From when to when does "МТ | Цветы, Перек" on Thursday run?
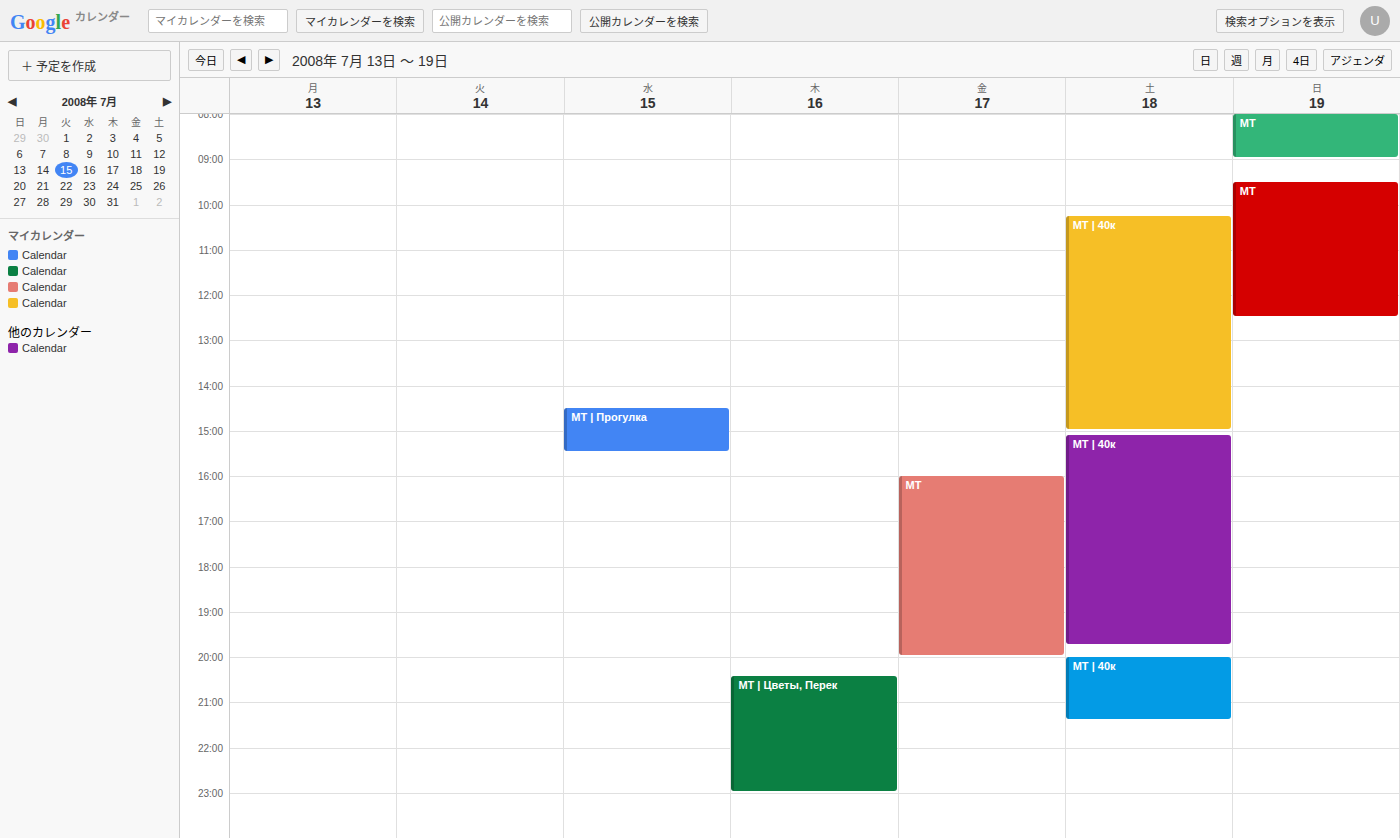
8:25 PM to 11:00 PM